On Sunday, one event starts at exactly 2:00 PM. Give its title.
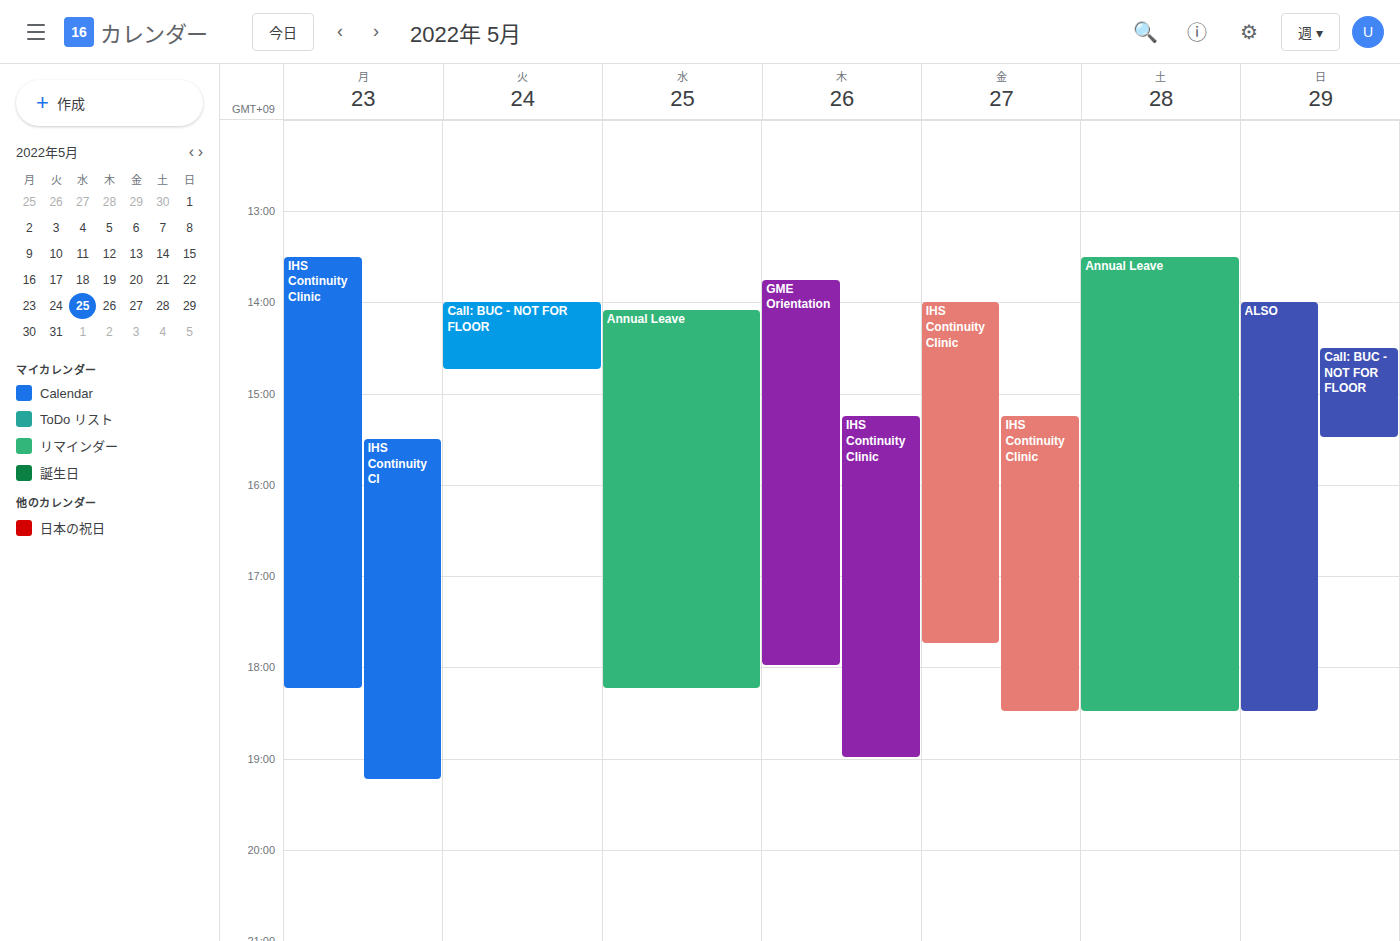
"ALSO"